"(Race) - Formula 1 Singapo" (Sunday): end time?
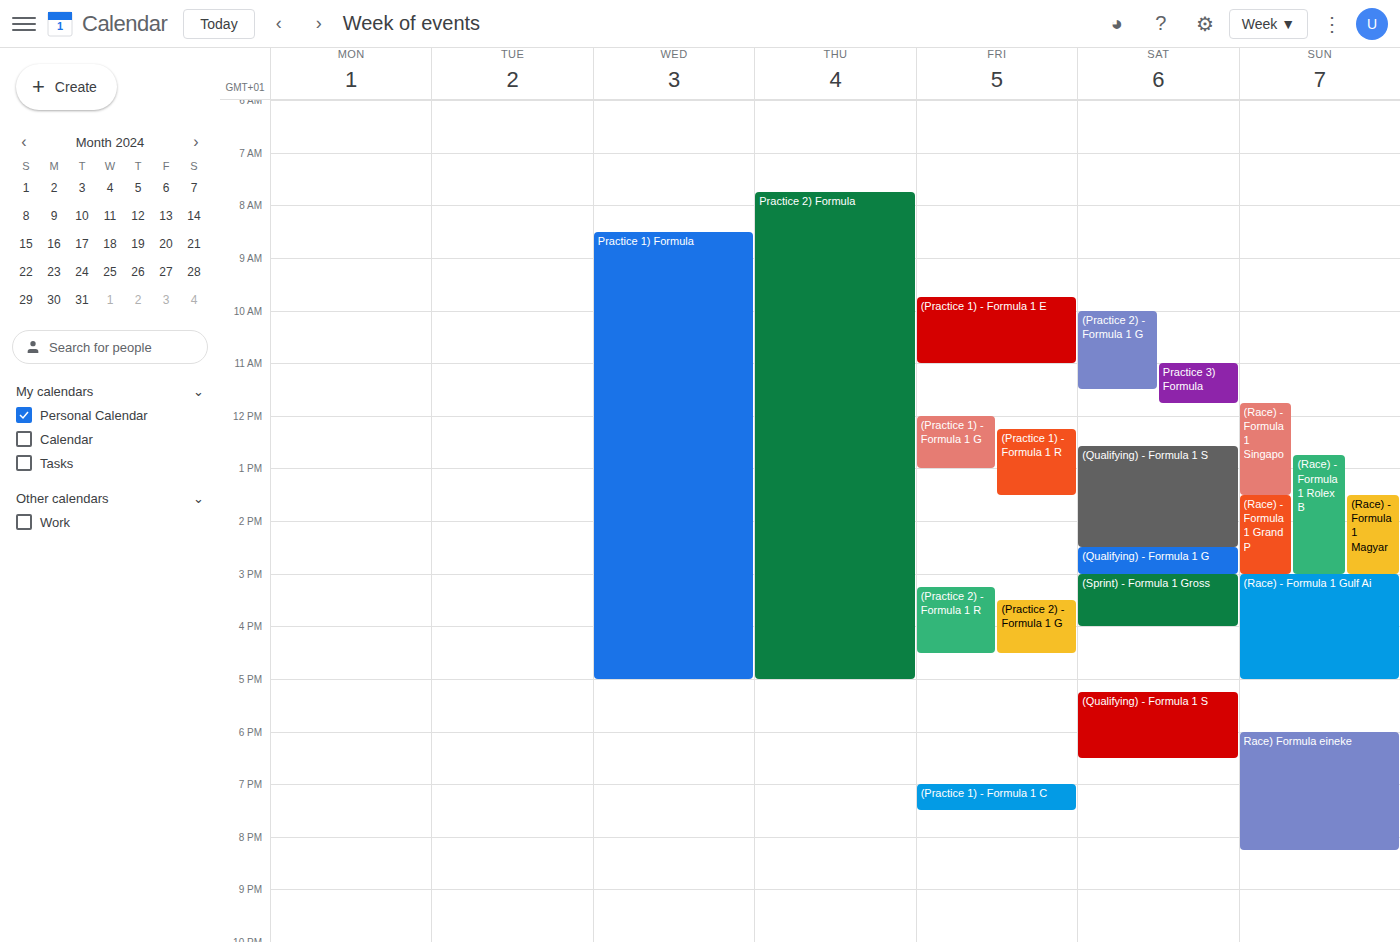
1:30 PM